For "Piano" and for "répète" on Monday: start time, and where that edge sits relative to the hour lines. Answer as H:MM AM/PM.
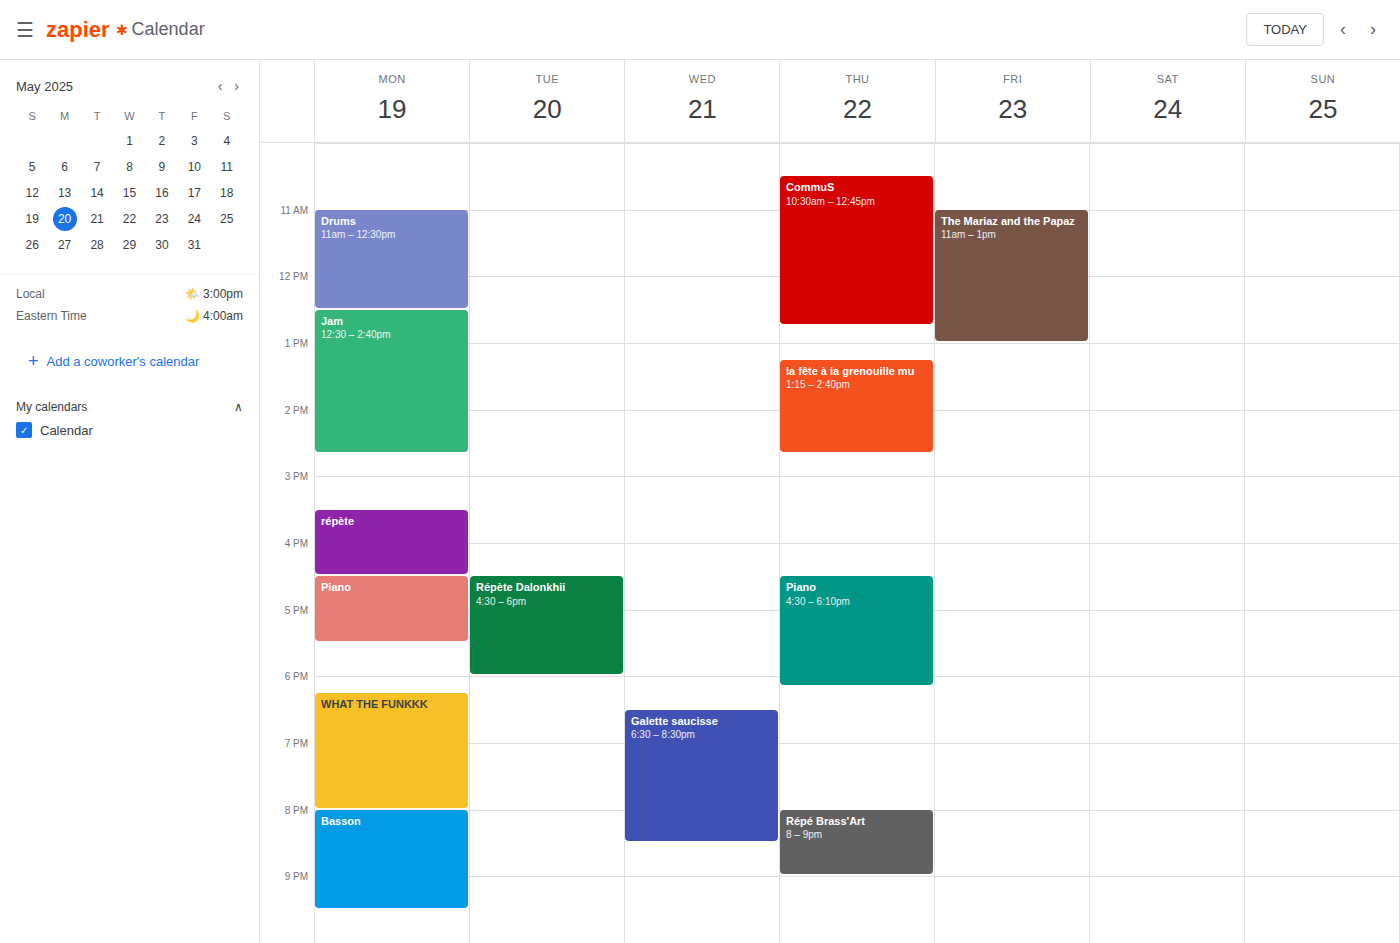
"Piano": 4:30 PM, halfway between the 4 PM and 5 PM lines. "répète": 3:30 PM, halfway between the 3 PM and 4 PM lines.